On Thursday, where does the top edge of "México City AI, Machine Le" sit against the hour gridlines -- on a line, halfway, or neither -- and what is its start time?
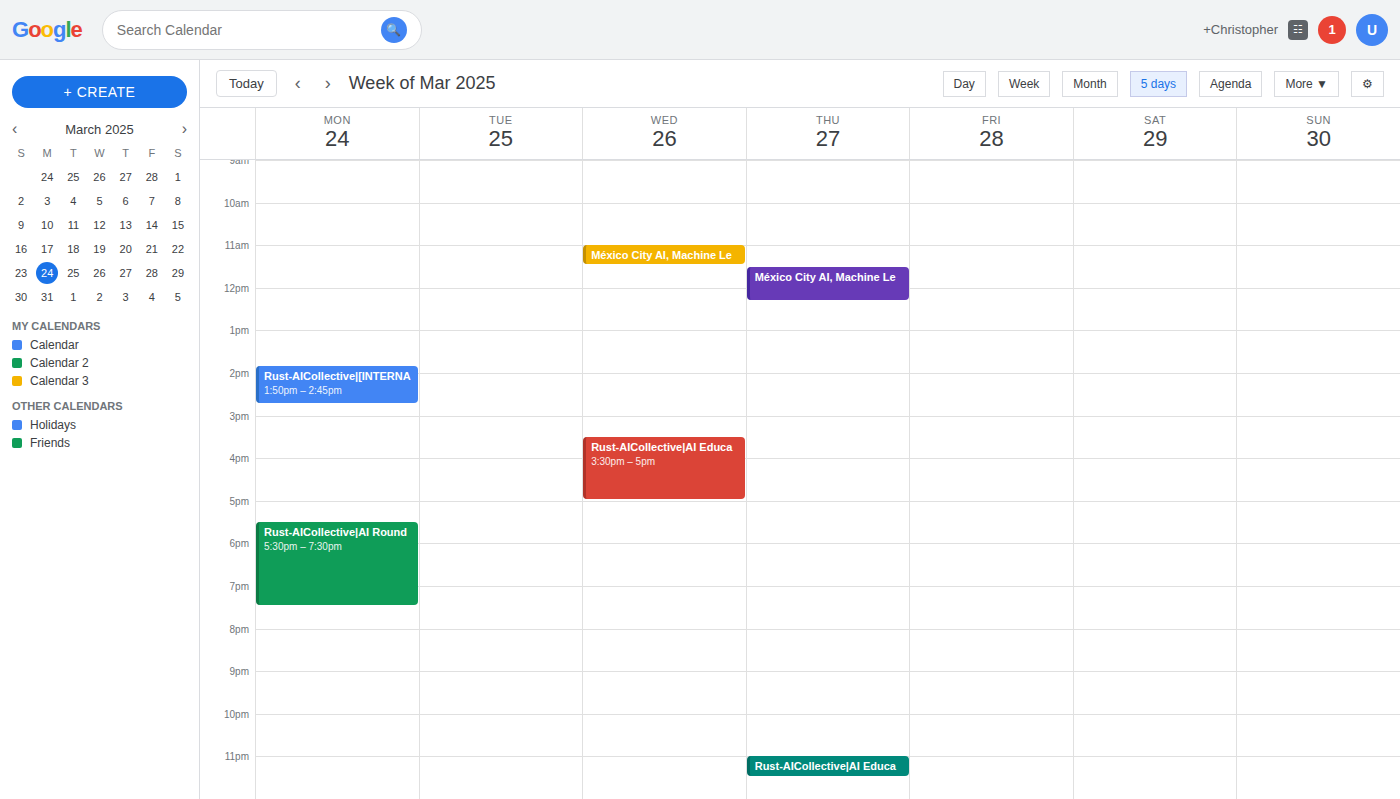
11:30 -- halfway between the 11:00 and 12:00 lines.